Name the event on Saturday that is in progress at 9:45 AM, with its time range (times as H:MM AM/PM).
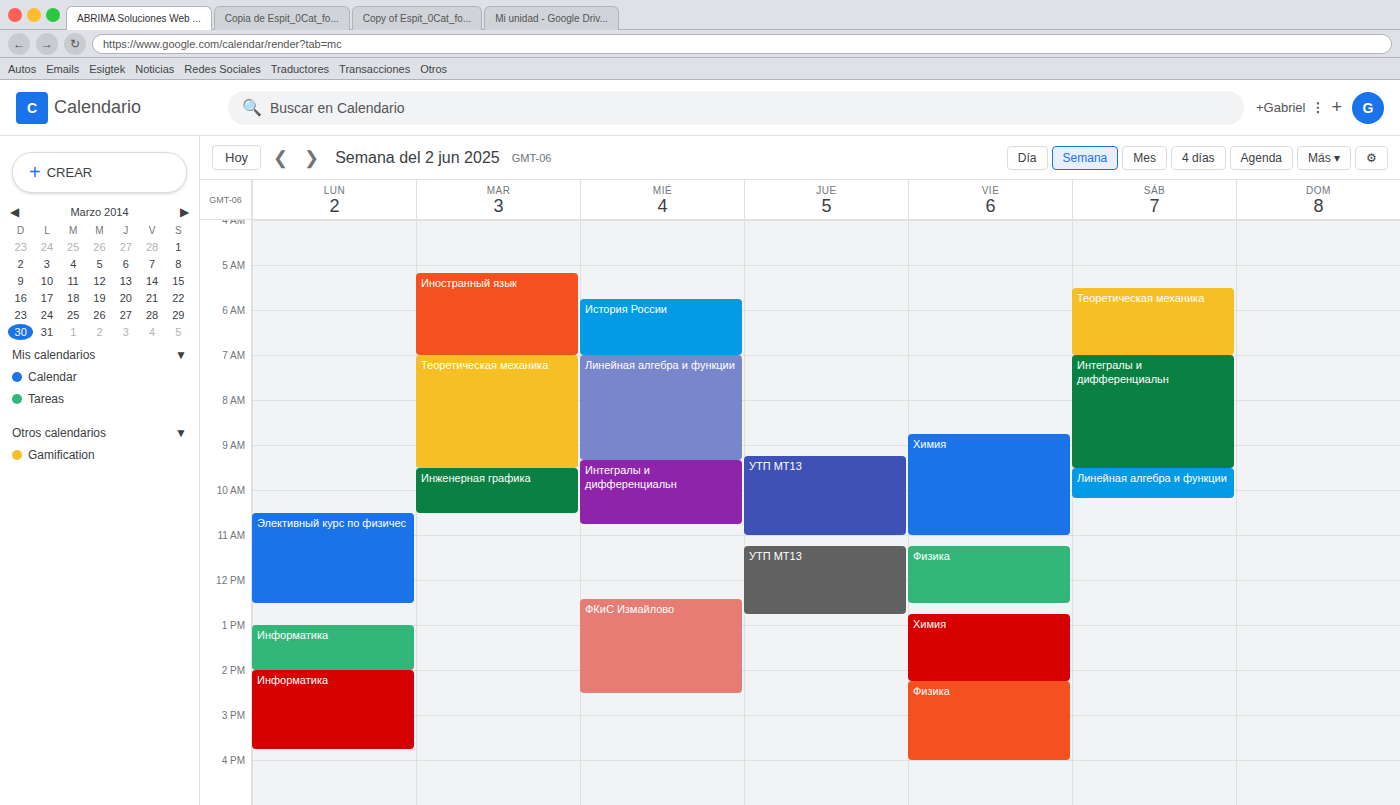
"Линейная алгебра и функции", 9:30 AM to 10:10 AM